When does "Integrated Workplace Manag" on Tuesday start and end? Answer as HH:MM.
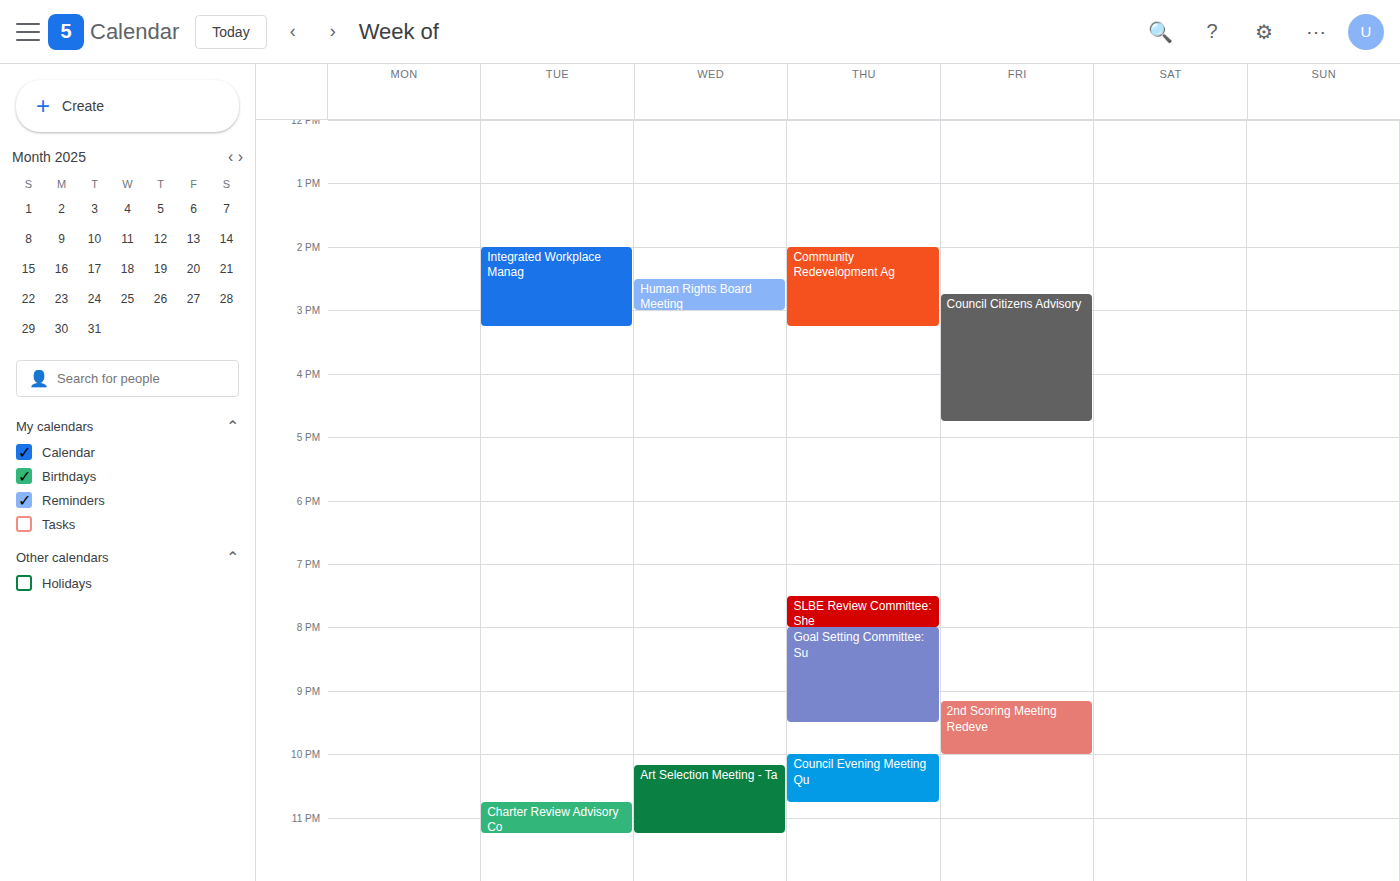
14:00 to 15:15